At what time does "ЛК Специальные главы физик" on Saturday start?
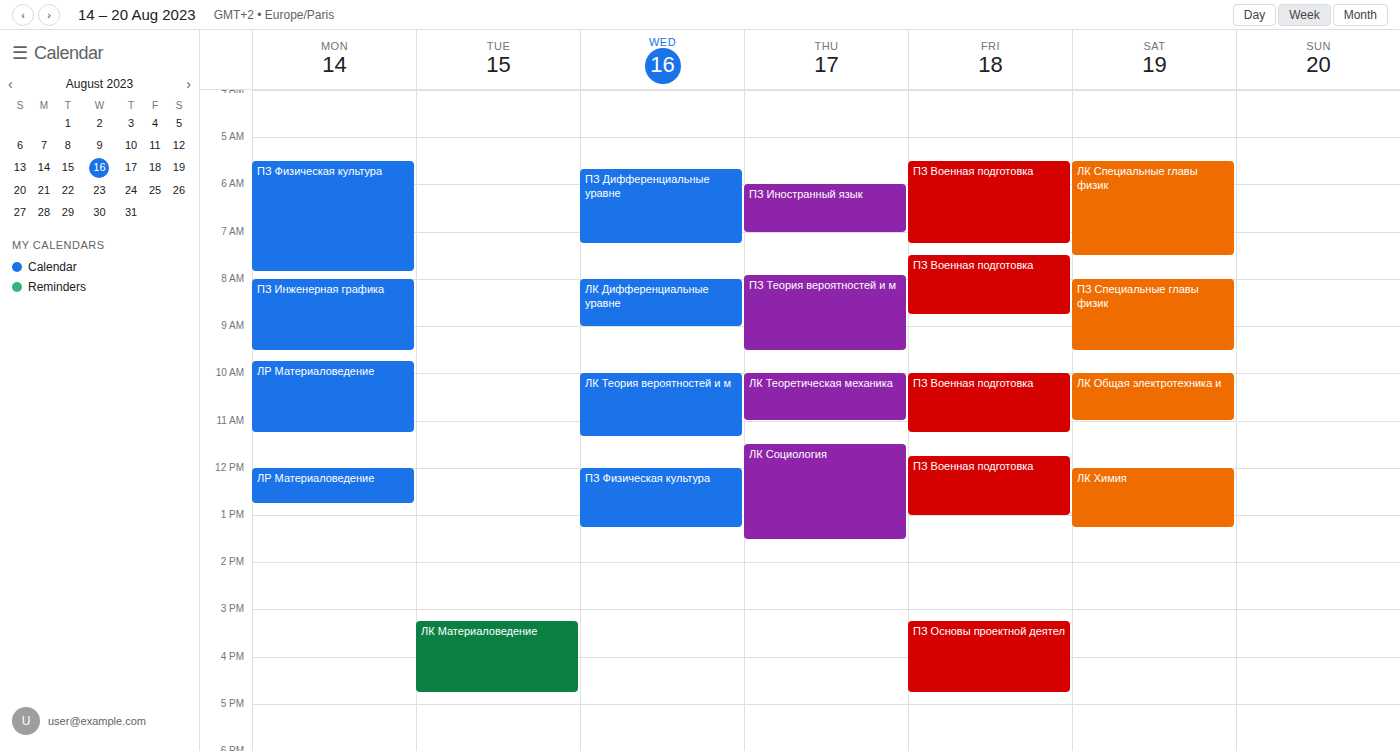
5:30 AM